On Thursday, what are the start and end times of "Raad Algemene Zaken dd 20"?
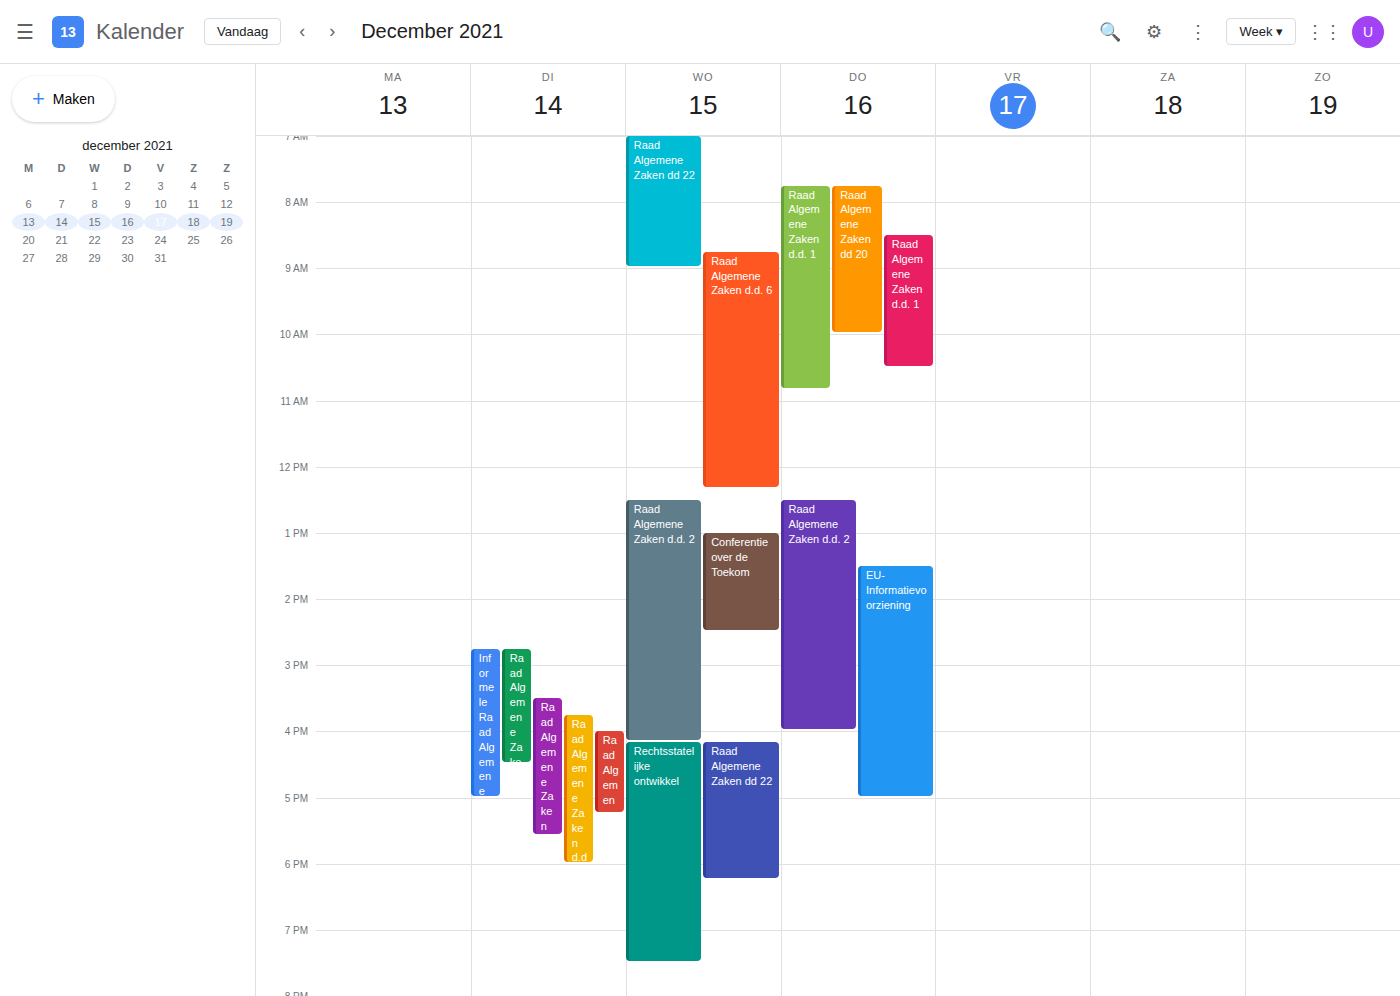
07:45 to 10:00